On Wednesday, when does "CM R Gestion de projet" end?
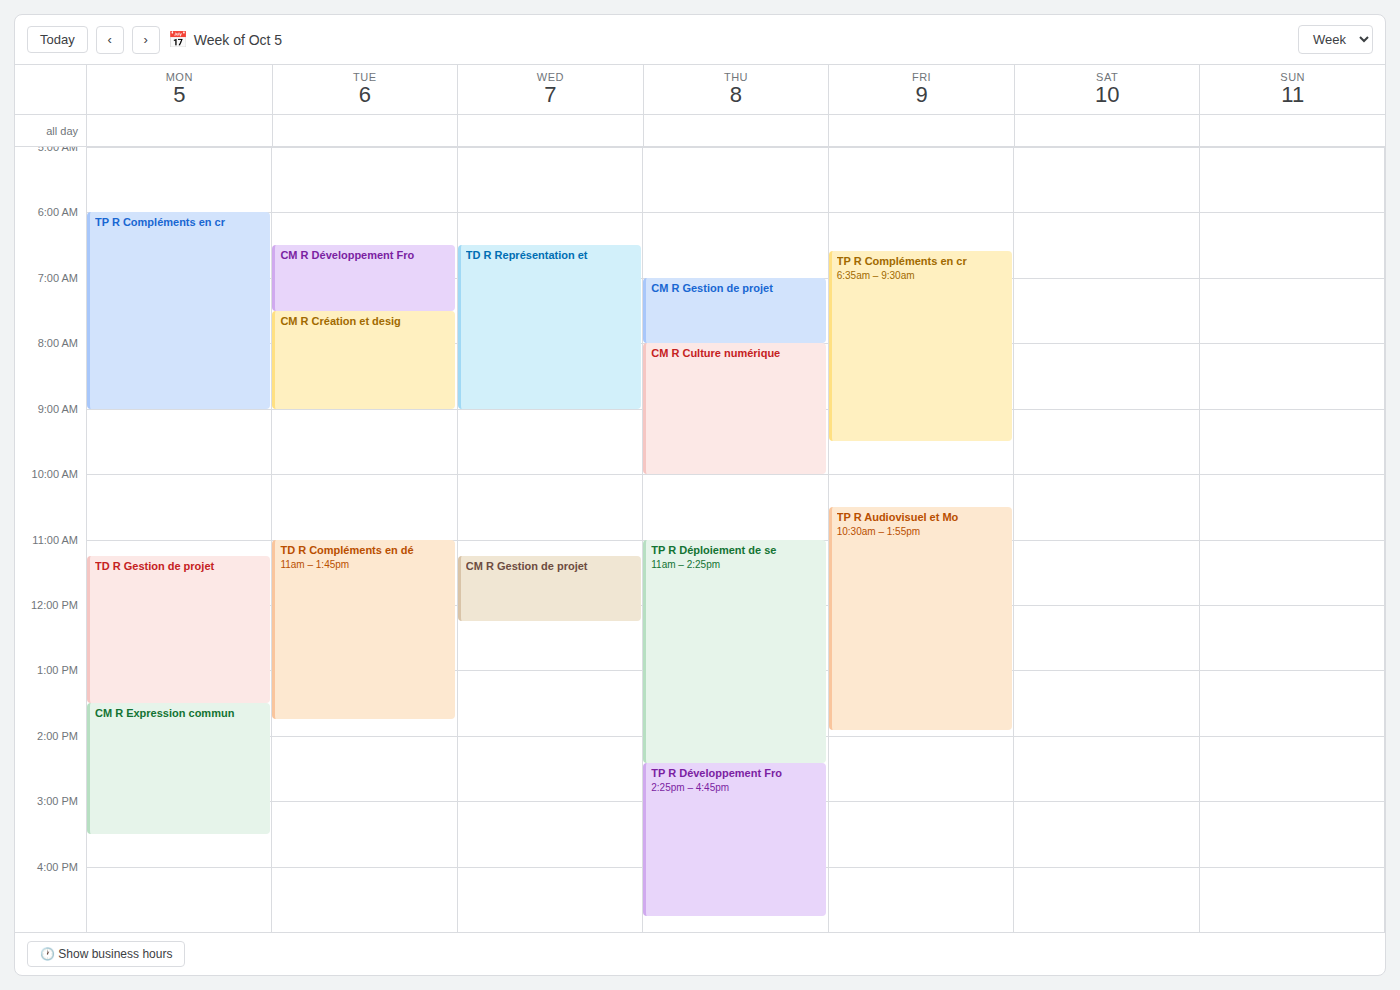
12:15 PM